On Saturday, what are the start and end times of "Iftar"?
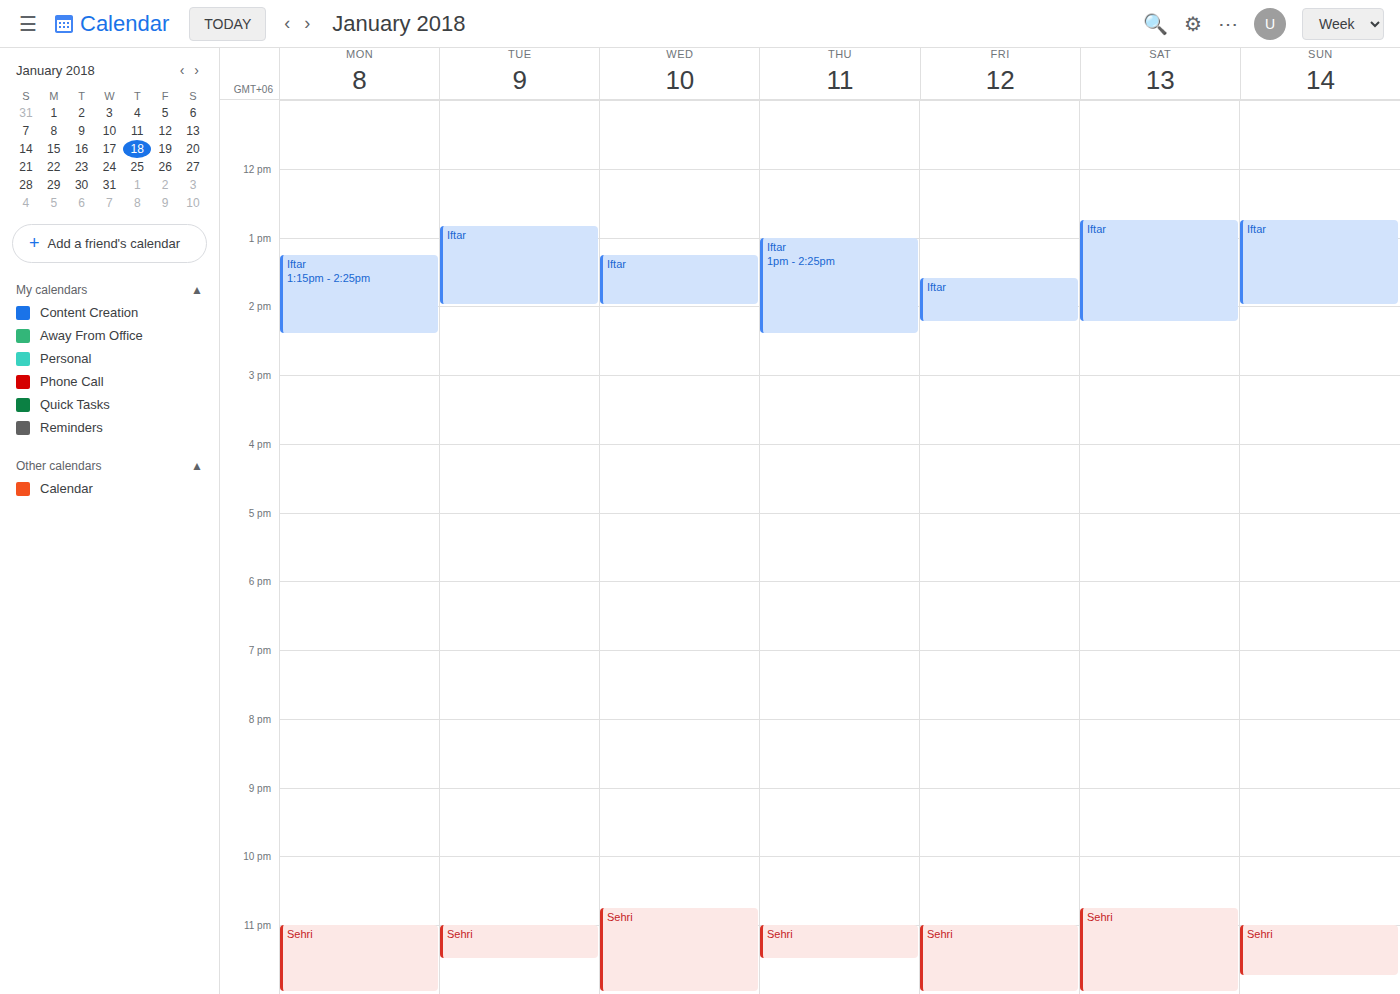
12:45 to 14:15